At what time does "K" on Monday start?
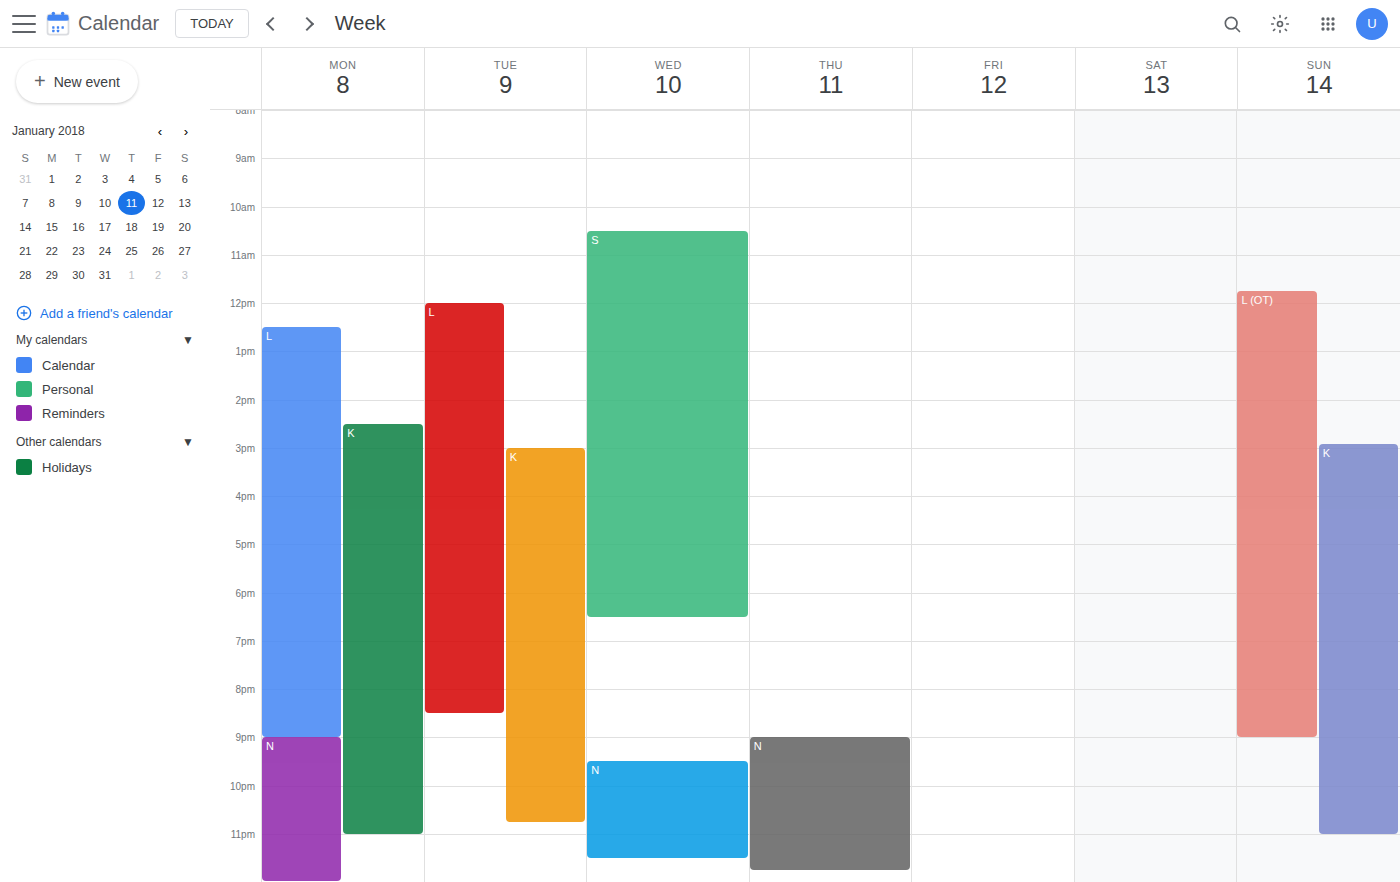
2:30 PM